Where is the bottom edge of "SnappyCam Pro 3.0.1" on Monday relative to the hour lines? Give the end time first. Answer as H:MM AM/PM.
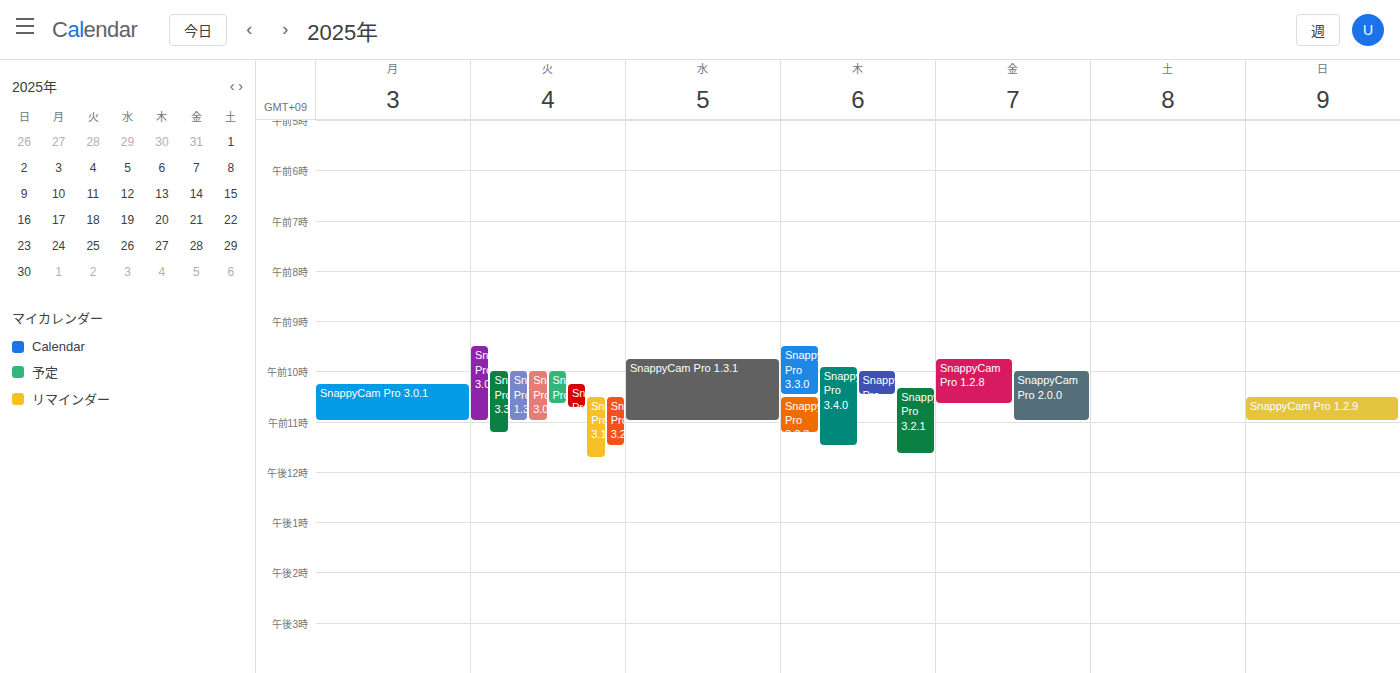
11:00 AM -- exactly on the 11 AM line.